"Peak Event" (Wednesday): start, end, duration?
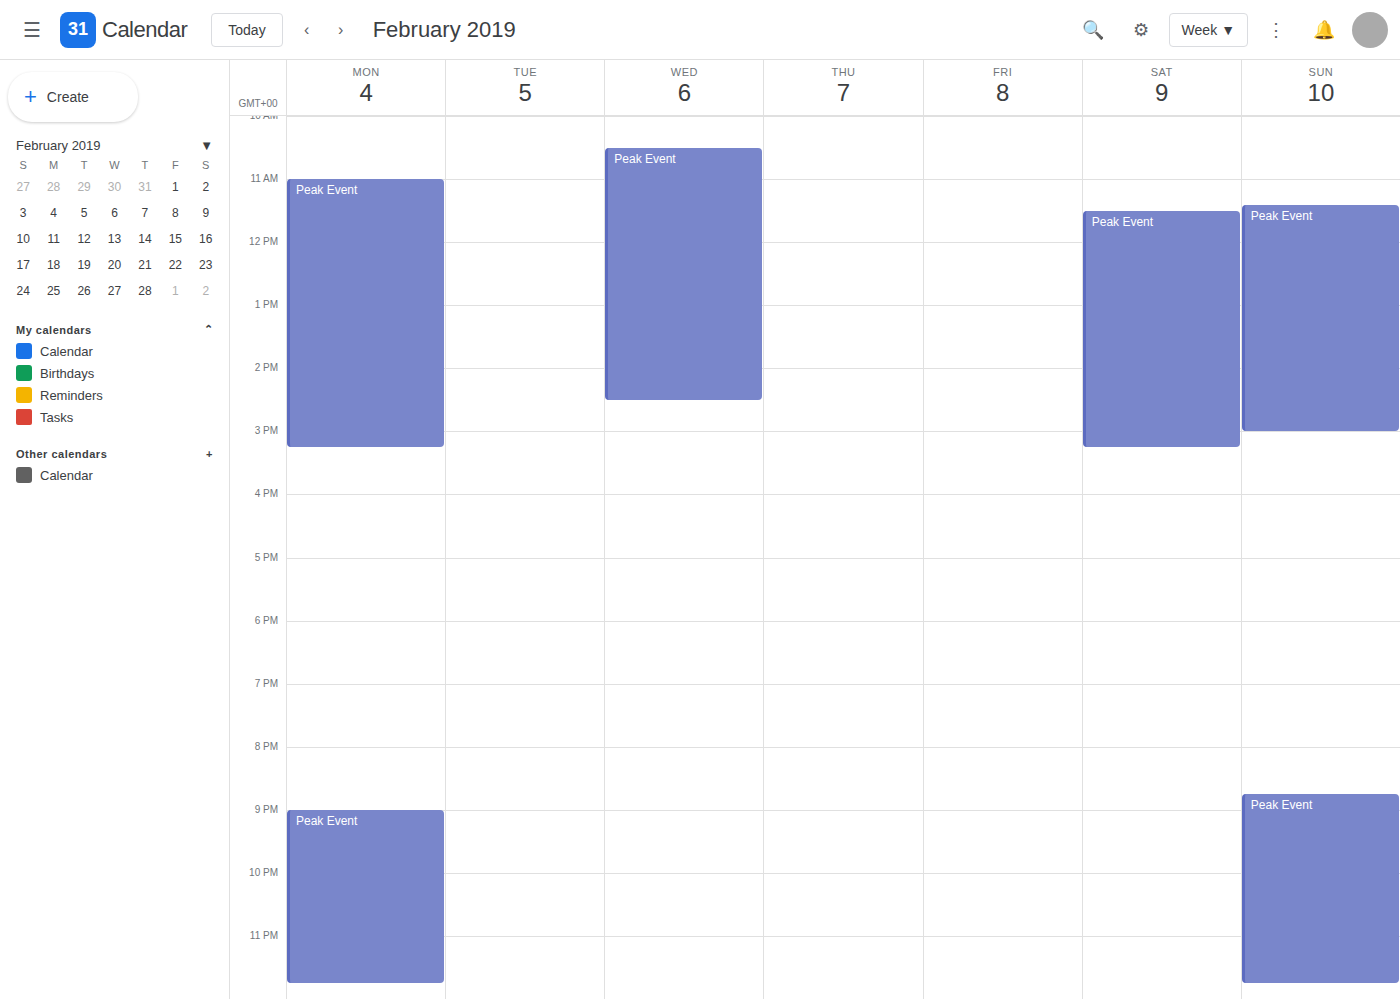
10:30 AM to 2:30 PM, 4 hours